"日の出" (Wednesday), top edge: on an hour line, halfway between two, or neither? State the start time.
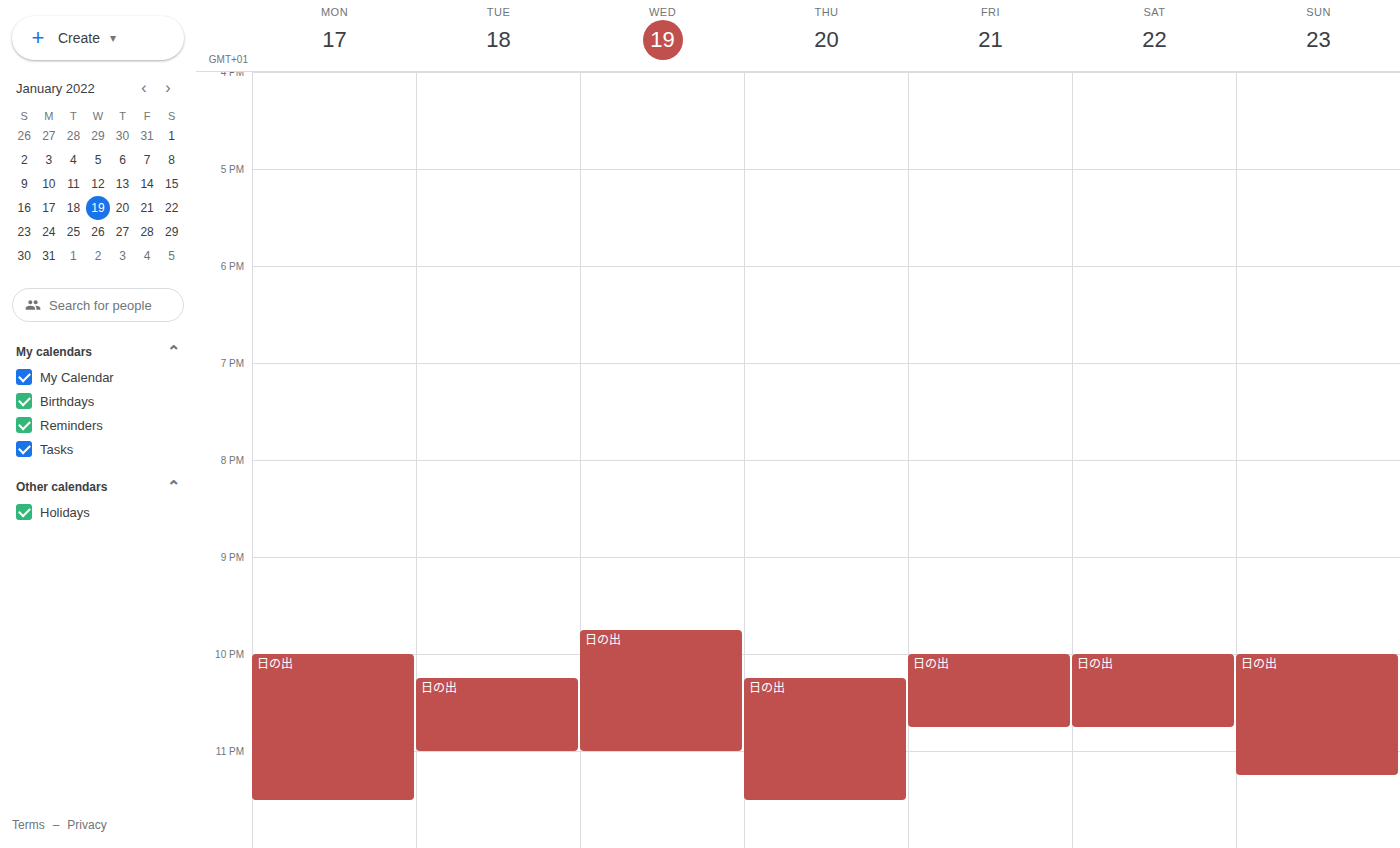
9:45 PM -- neither: three quarters of the way from the 9 PM line to the 10 PM line.